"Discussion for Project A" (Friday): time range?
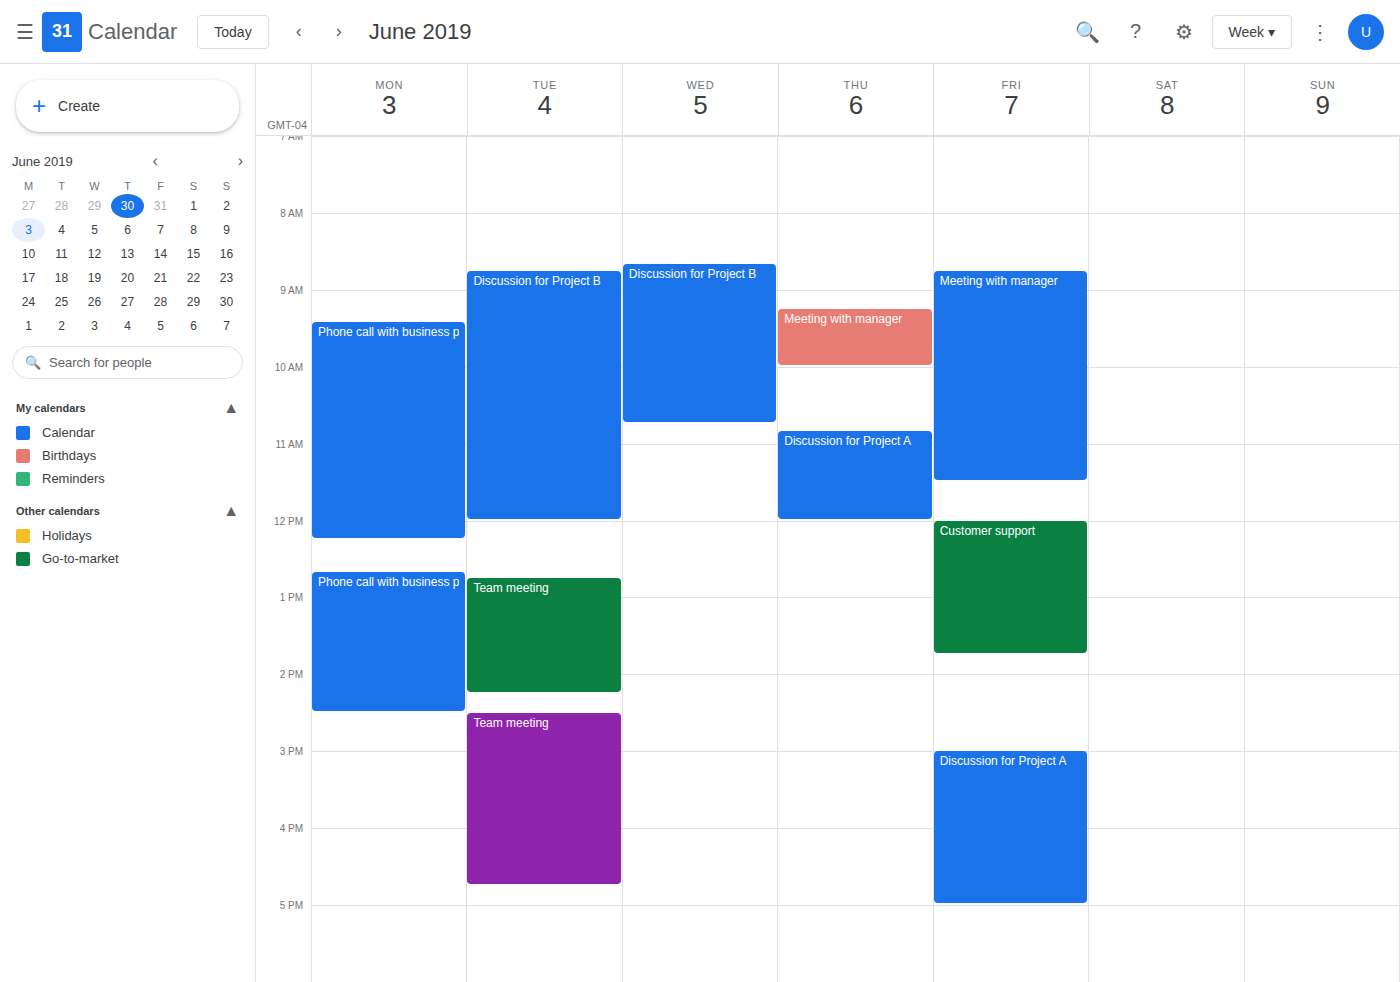
3:00 PM to 5:00 PM